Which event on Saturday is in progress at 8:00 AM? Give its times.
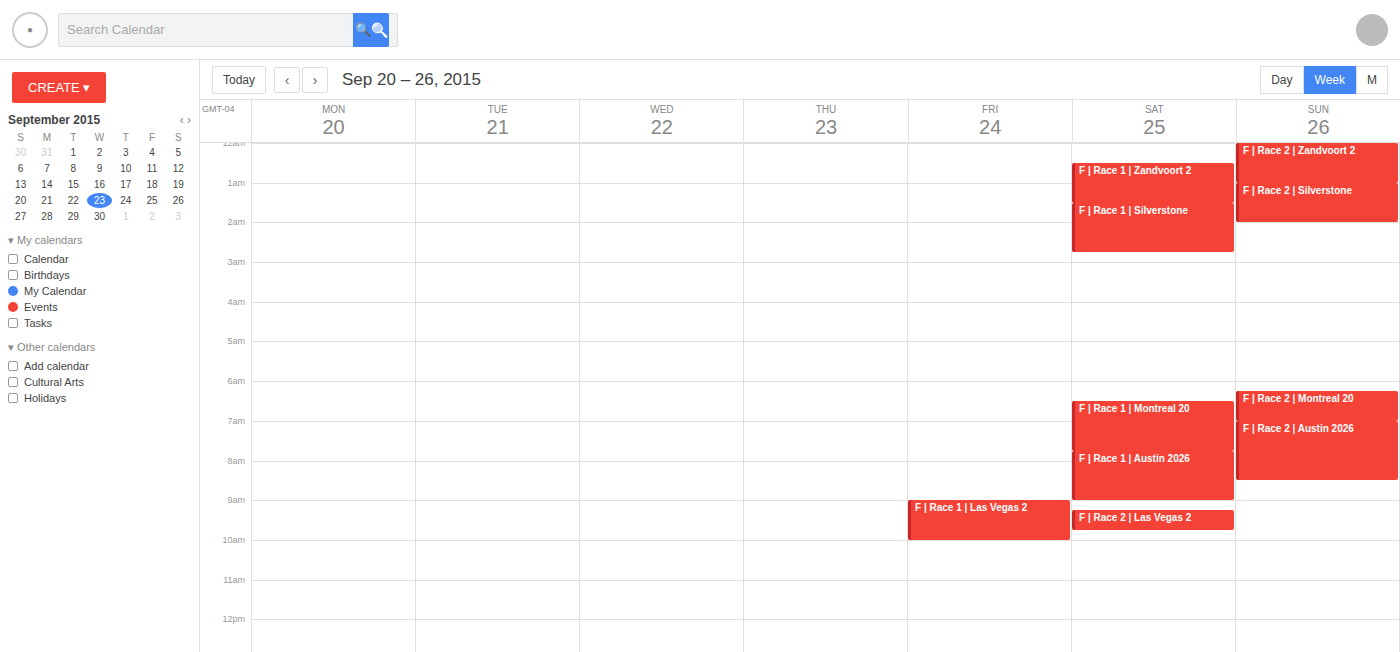
"F | Race 1 | Austin 2026", 7:45 AM to 9:00 AM